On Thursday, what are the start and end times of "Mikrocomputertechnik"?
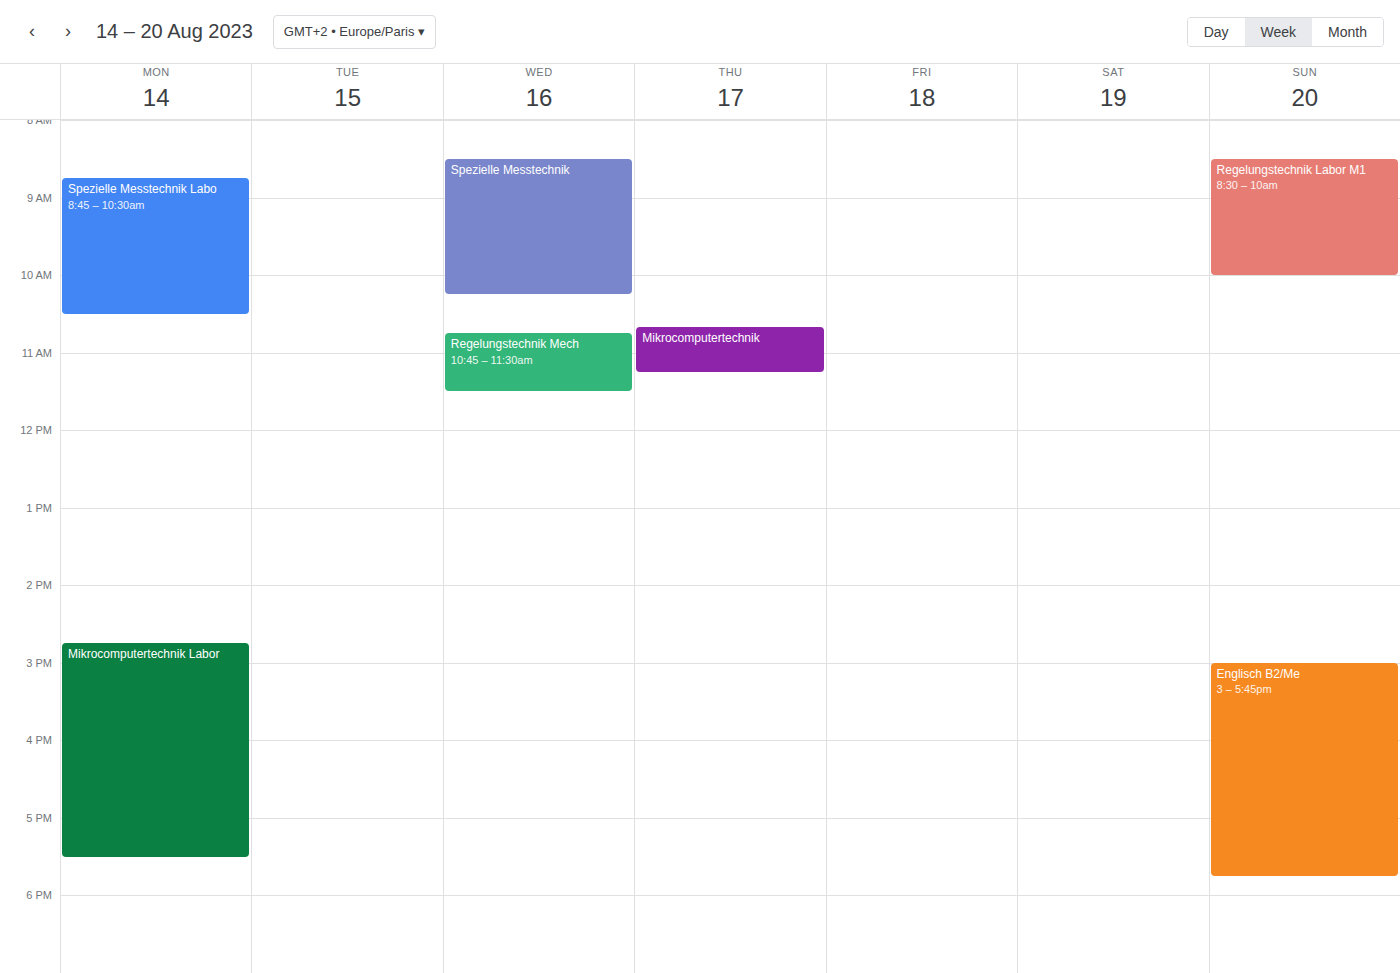
10:40 to 11:15